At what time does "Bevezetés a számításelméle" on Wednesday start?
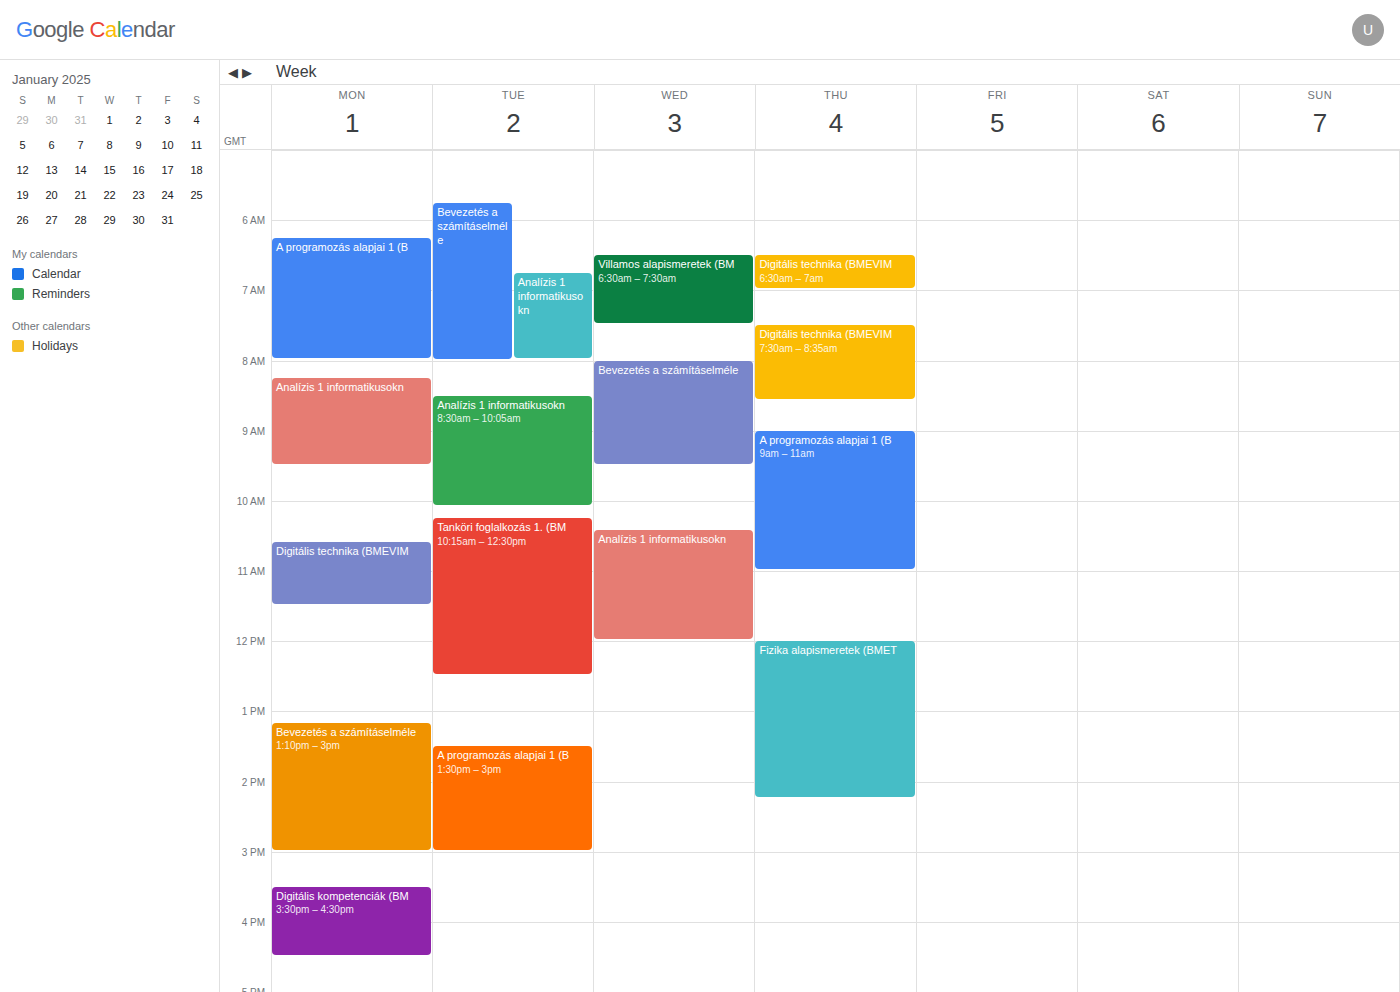
8:00 AM